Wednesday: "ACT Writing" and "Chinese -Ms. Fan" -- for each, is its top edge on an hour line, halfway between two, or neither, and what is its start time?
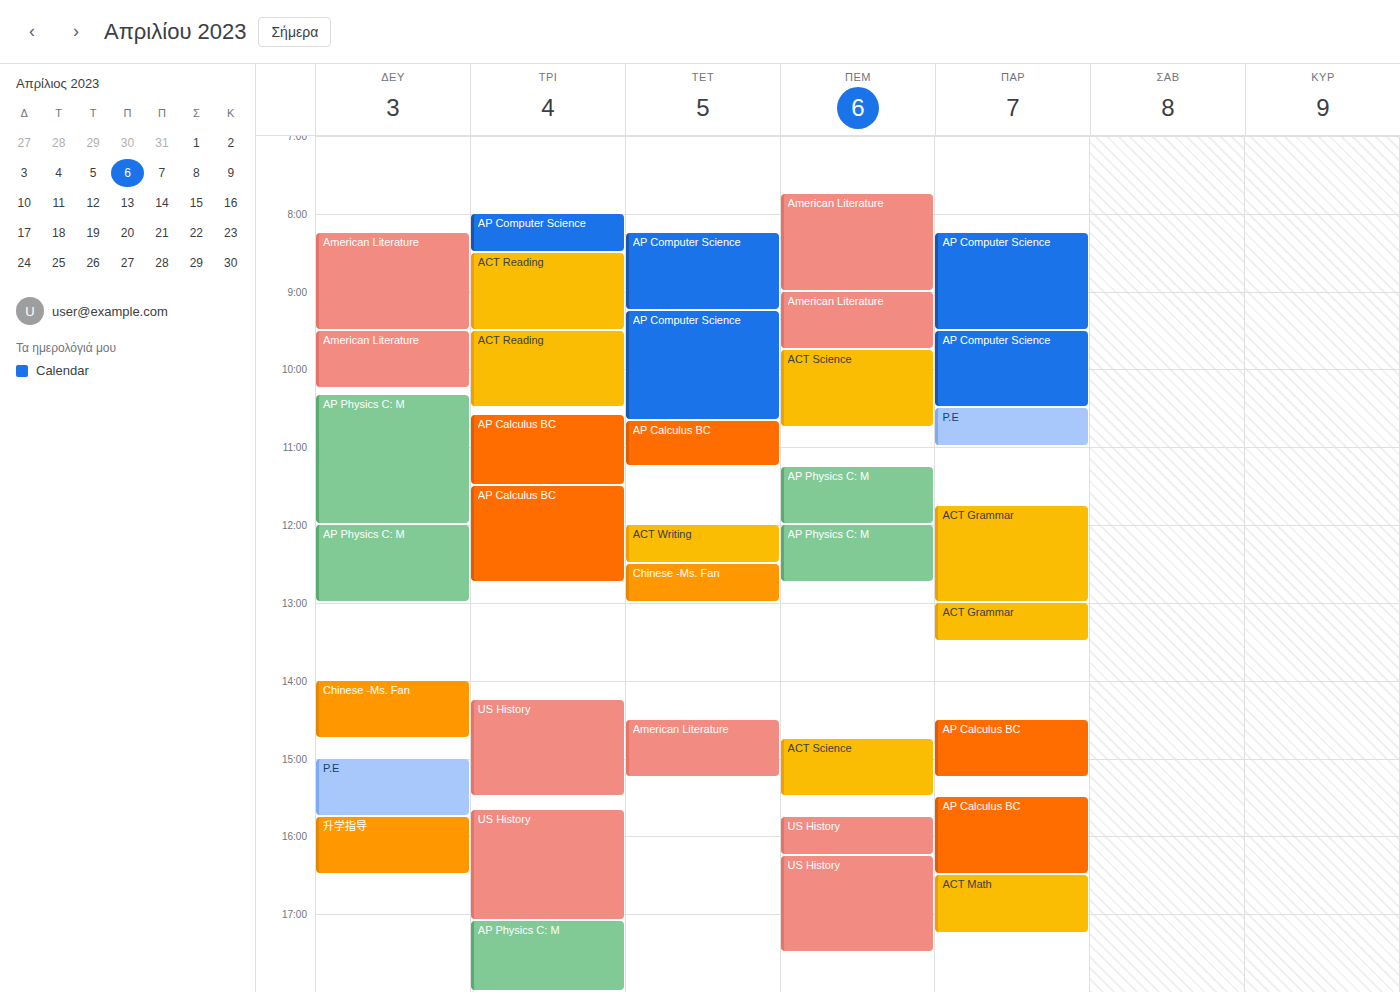
"ACT Writing": 12:00 PM, exactly on the 12 PM line. "Chinese -Ms. Fan": 12:30 PM, halfway between the 12 PM and 1 PM lines.